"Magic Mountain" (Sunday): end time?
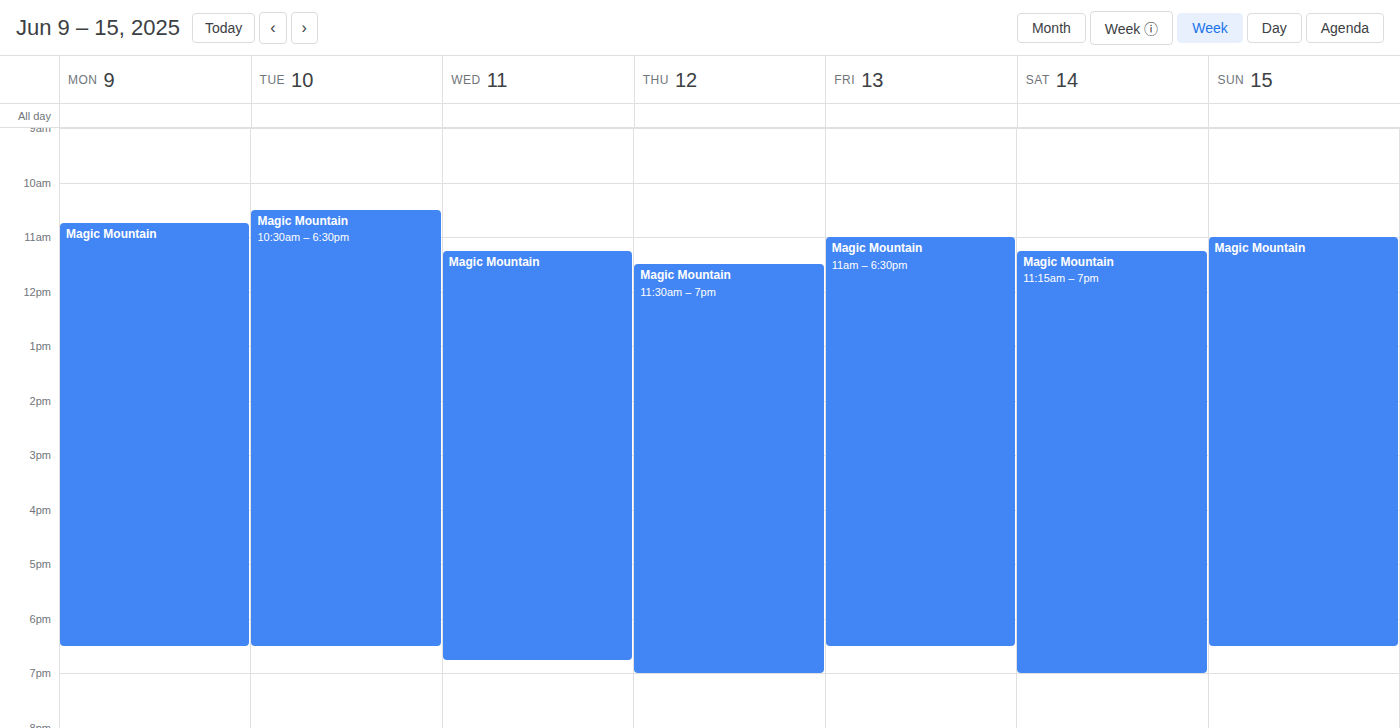
6:30 PM